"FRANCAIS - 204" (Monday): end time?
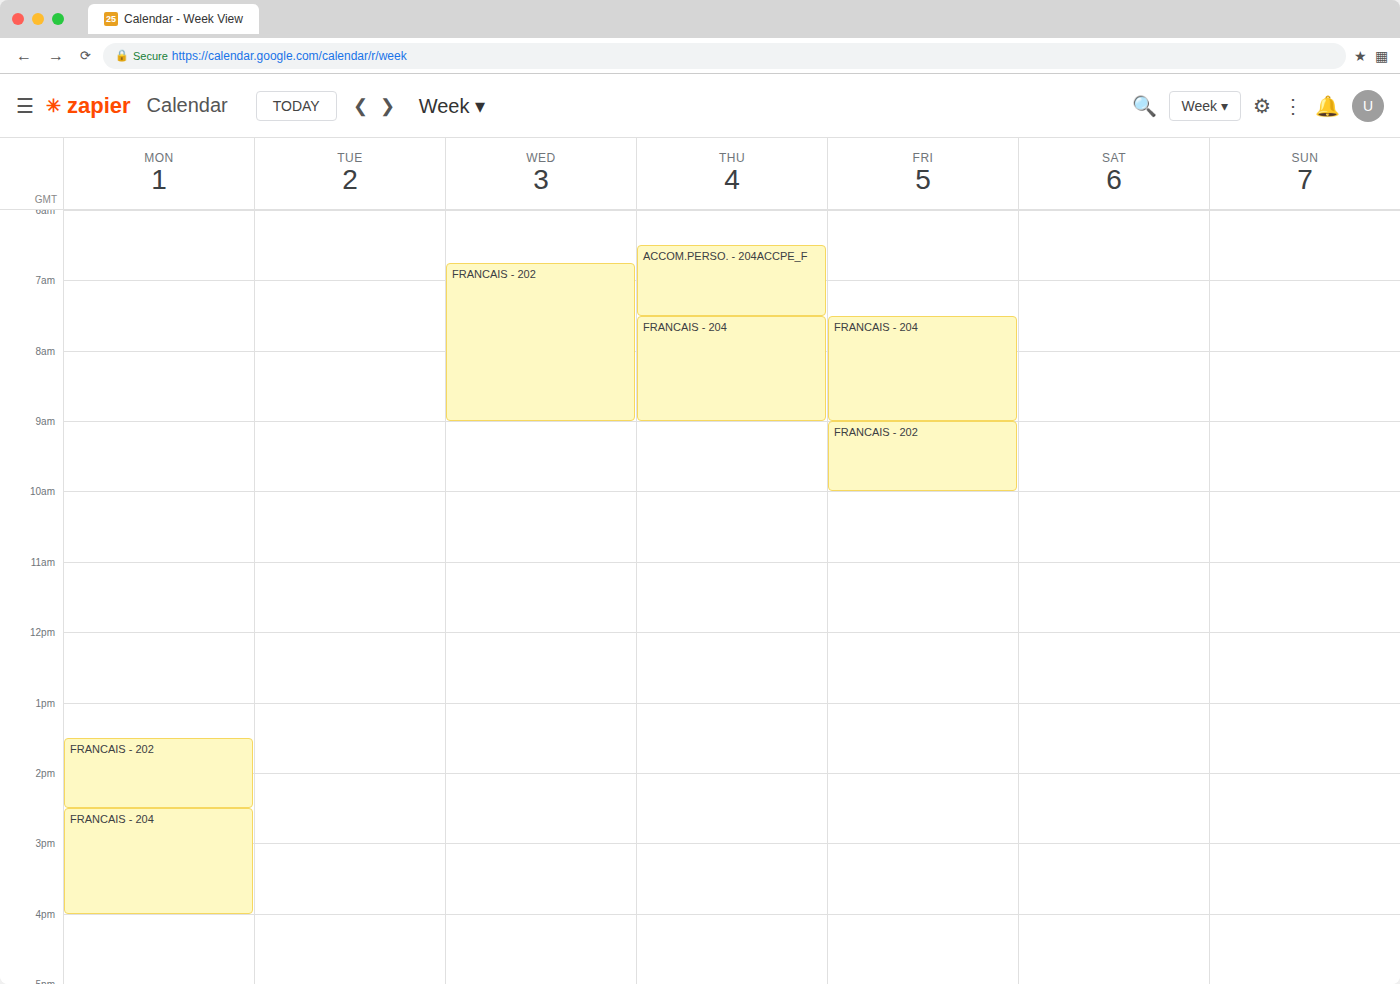
4:00 PM